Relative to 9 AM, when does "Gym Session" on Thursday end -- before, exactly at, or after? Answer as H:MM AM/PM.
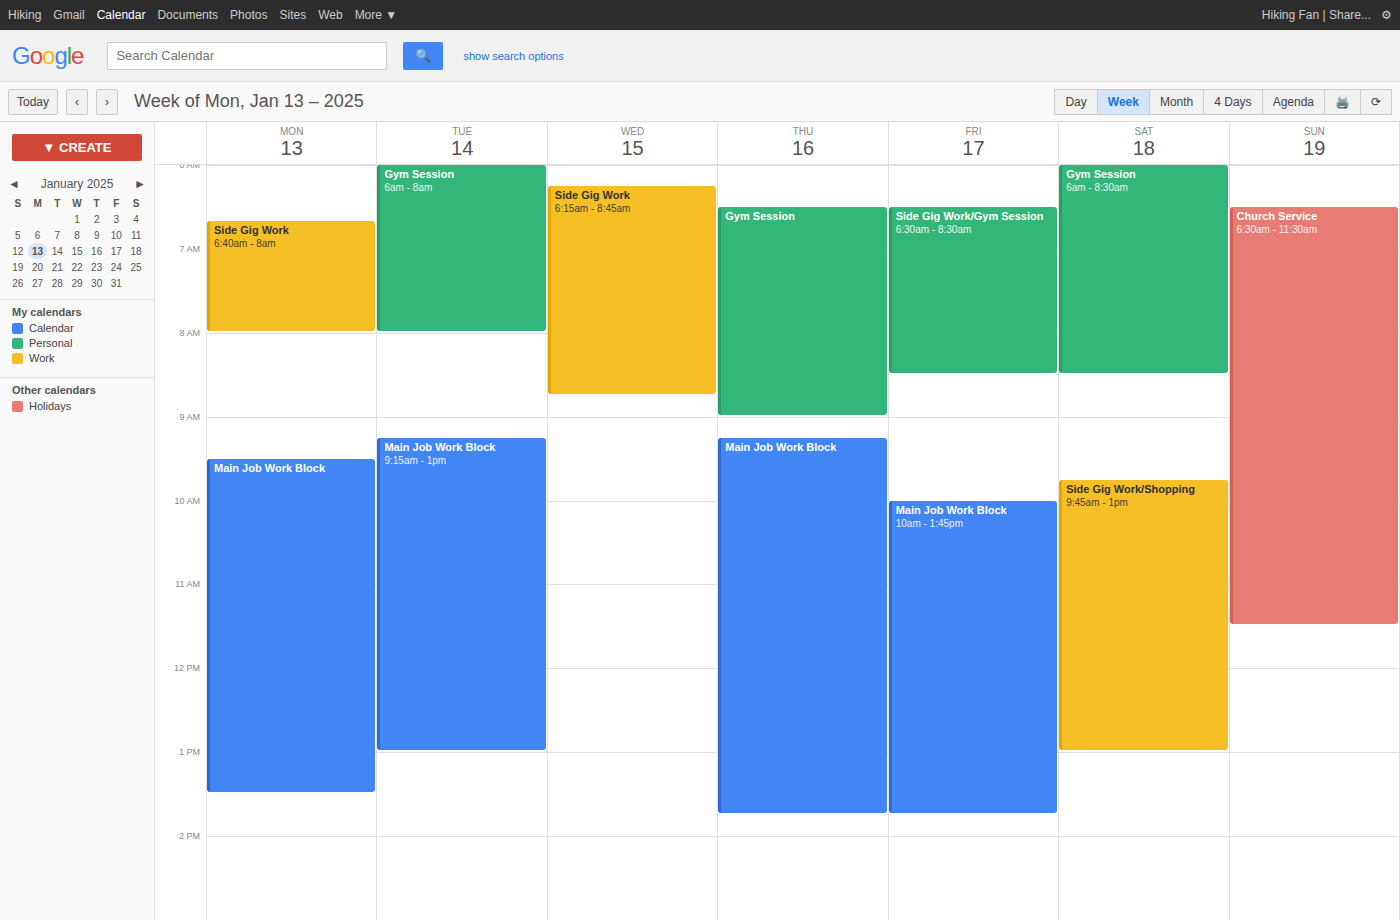
9:00 AM -- exactly at 9 AM, on the 9 AM line.